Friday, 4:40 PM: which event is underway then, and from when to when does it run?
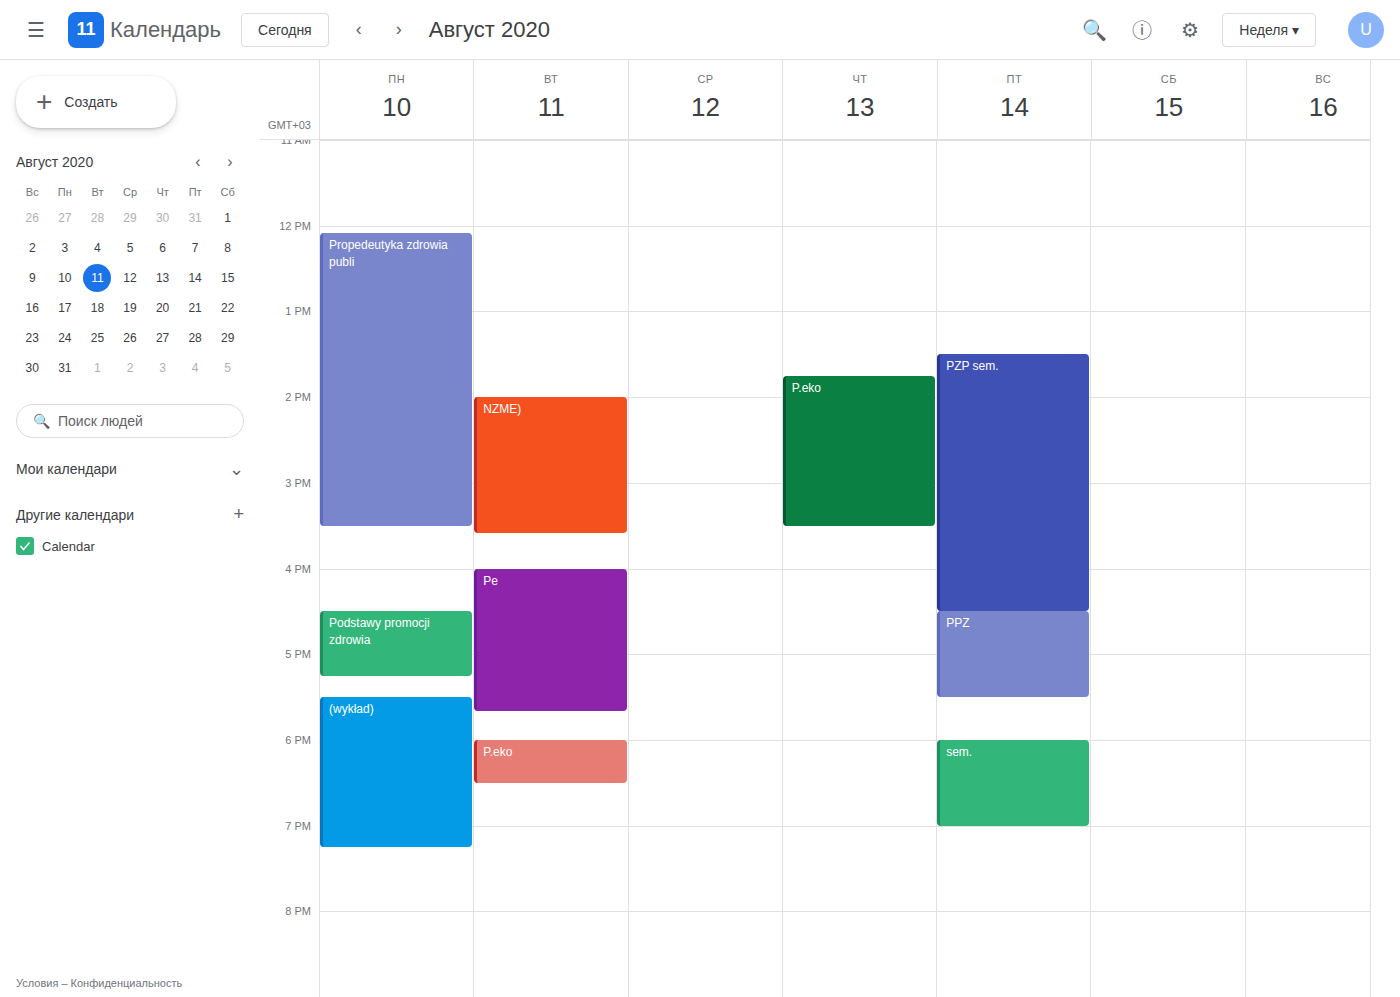
"PPZ", 4:30 PM to 5:30 PM